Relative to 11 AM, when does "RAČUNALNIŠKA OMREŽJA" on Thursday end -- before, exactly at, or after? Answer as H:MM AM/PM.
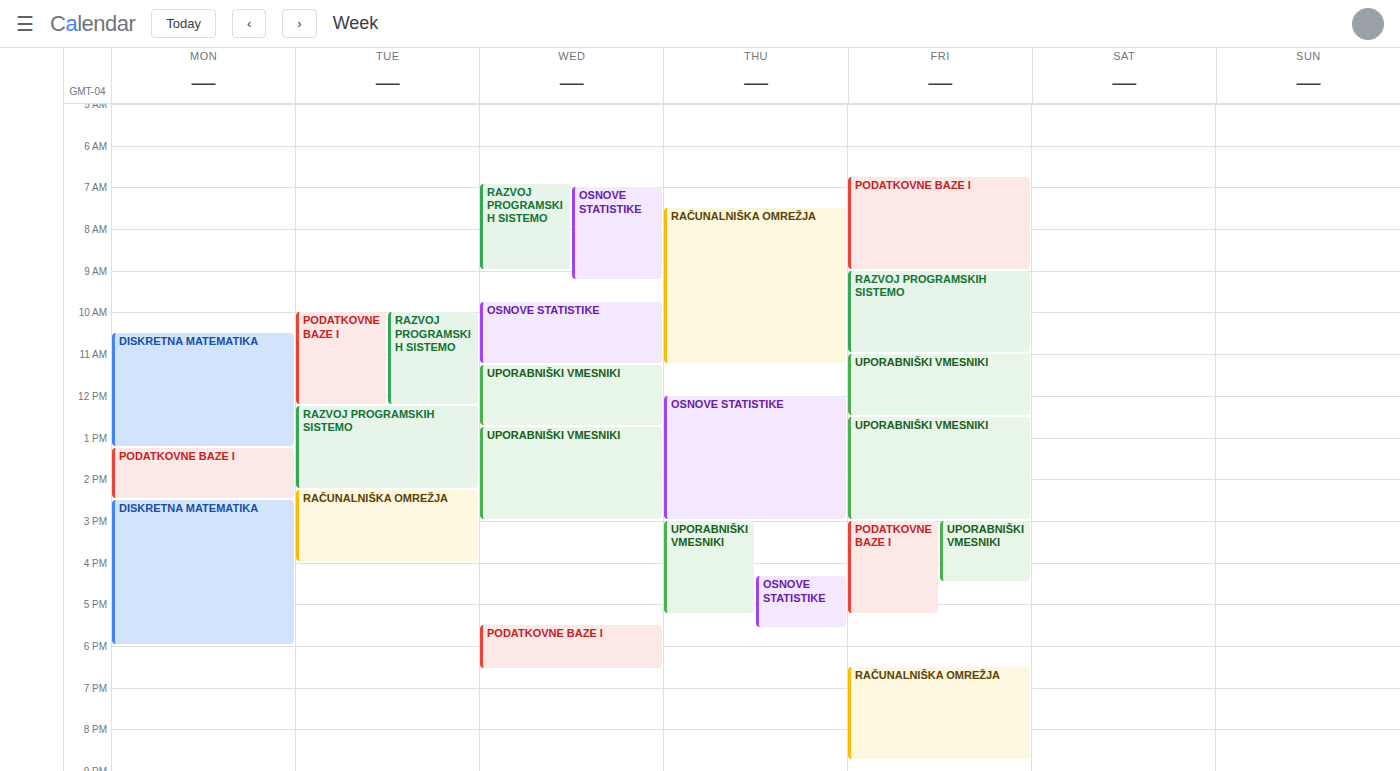
11:15 AM -- after 11 AM, 15 minutes below the 11 AM line.